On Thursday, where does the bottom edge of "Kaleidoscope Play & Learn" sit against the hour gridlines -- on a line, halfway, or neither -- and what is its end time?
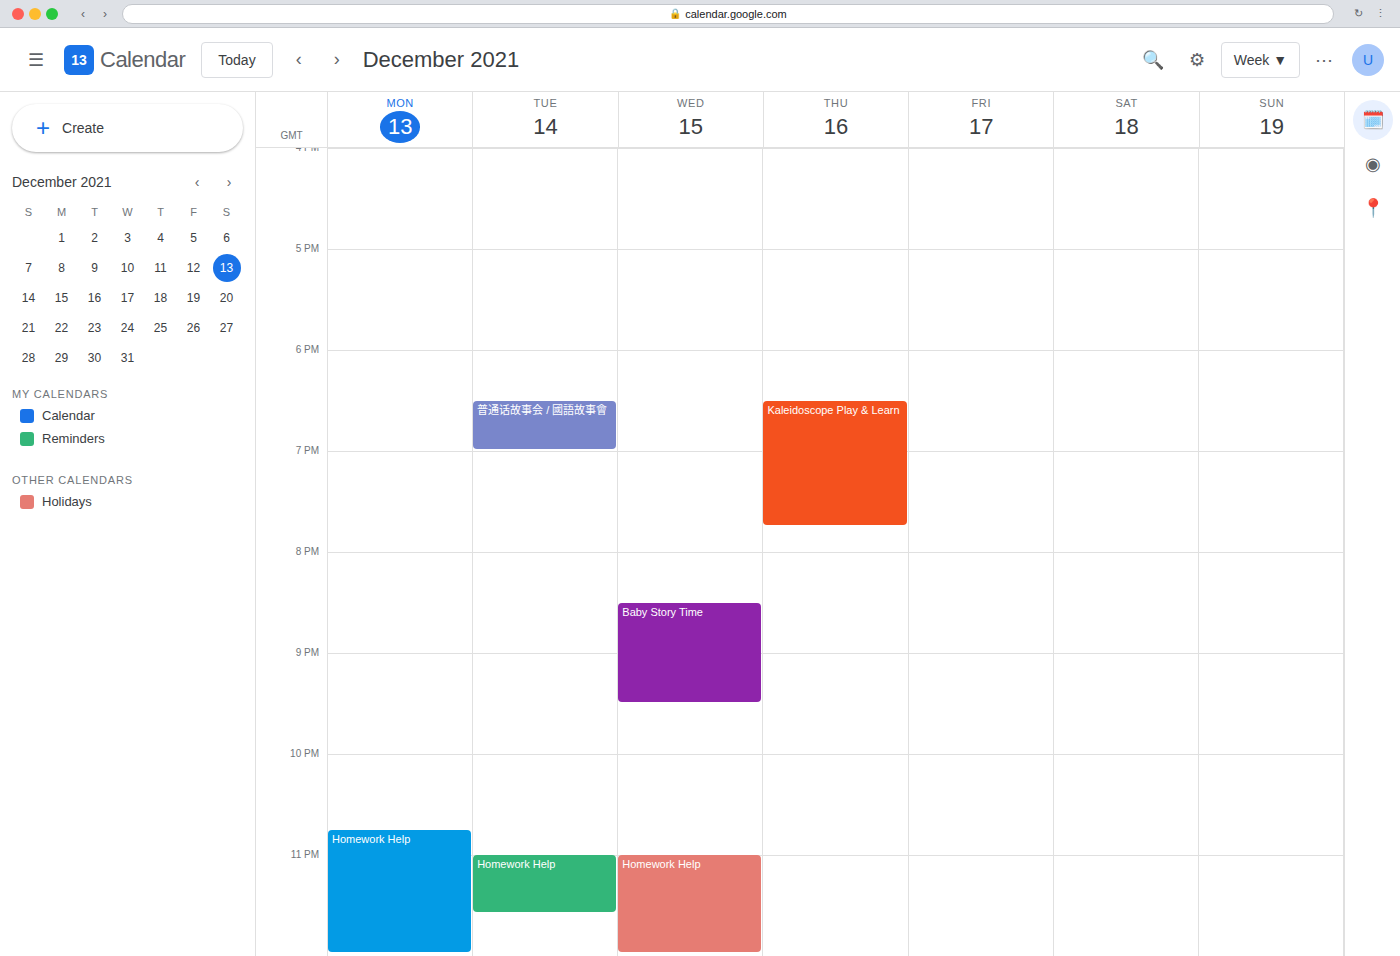
7:45 PM -- neither: three quarters of the way from the 7 PM line to the 8 PM line.